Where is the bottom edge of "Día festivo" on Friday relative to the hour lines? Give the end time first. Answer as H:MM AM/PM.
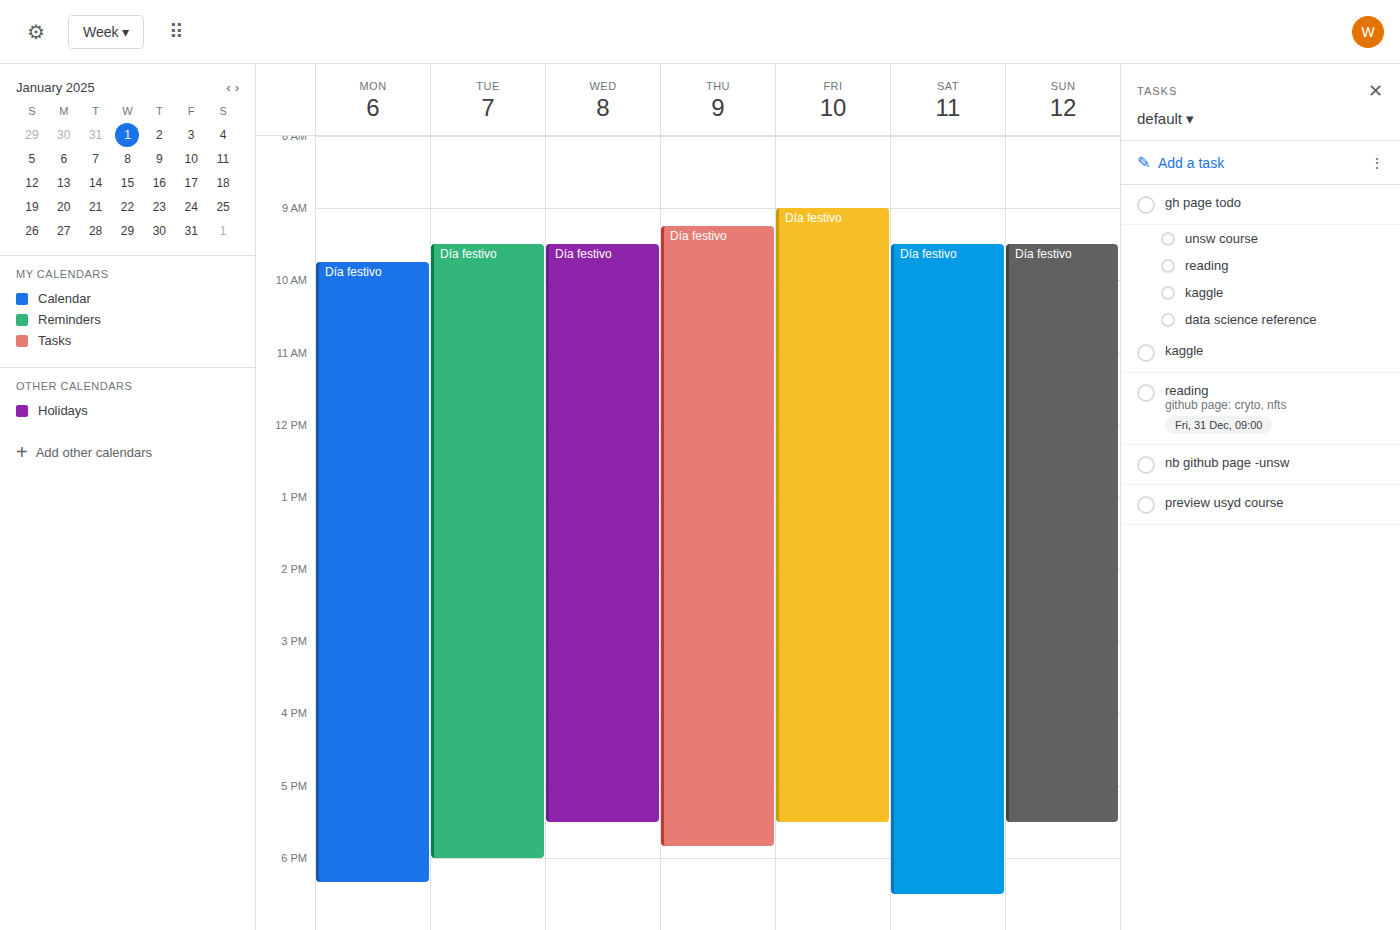
5:30 PM -- halfway between the 5 PM and 6 PM lines.